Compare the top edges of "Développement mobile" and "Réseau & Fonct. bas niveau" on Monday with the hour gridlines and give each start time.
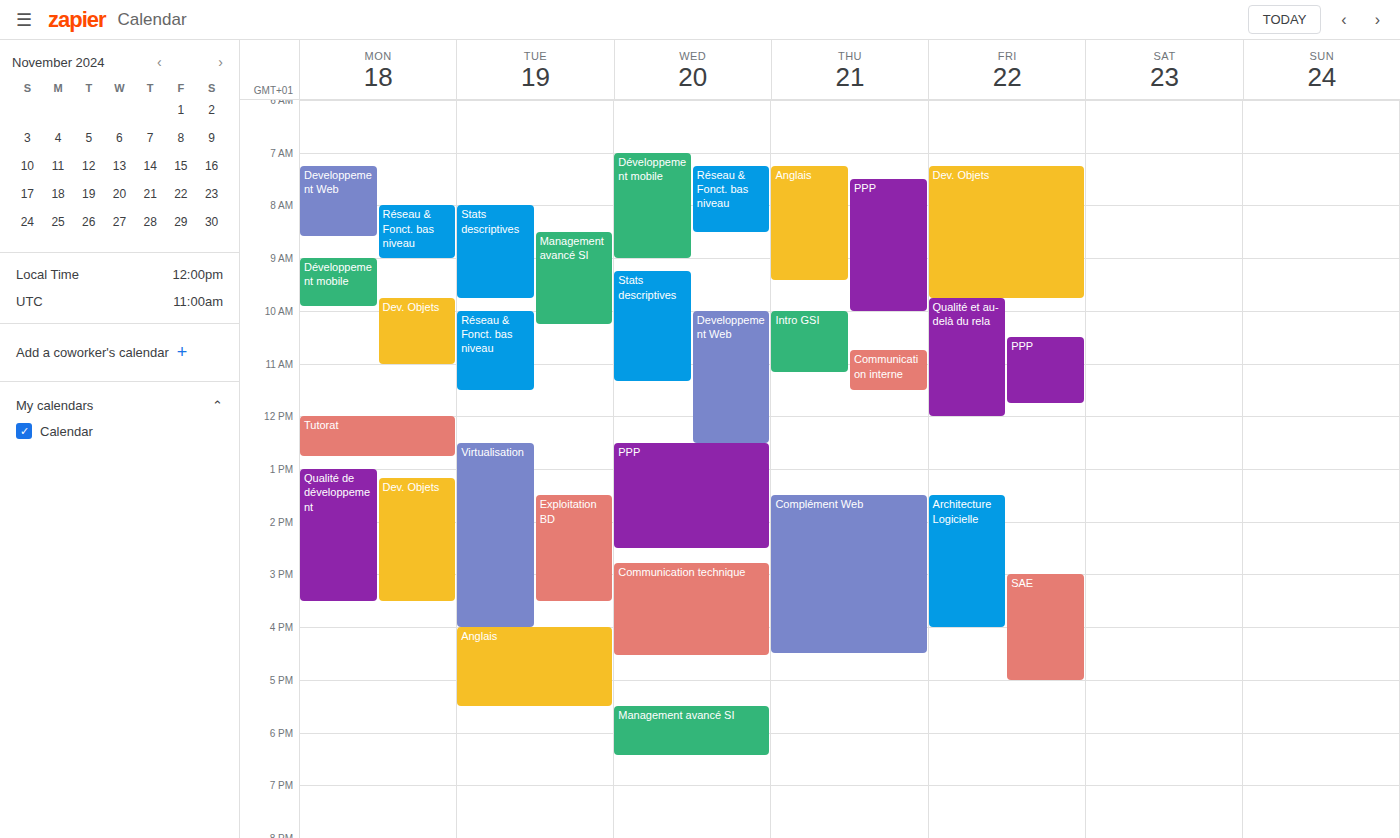
"Développement mobile": 9:00 AM, exactly on the 9 AM line. "Réseau & Fonct. bas niveau": 8:00 AM, exactly on the 8 AM line.